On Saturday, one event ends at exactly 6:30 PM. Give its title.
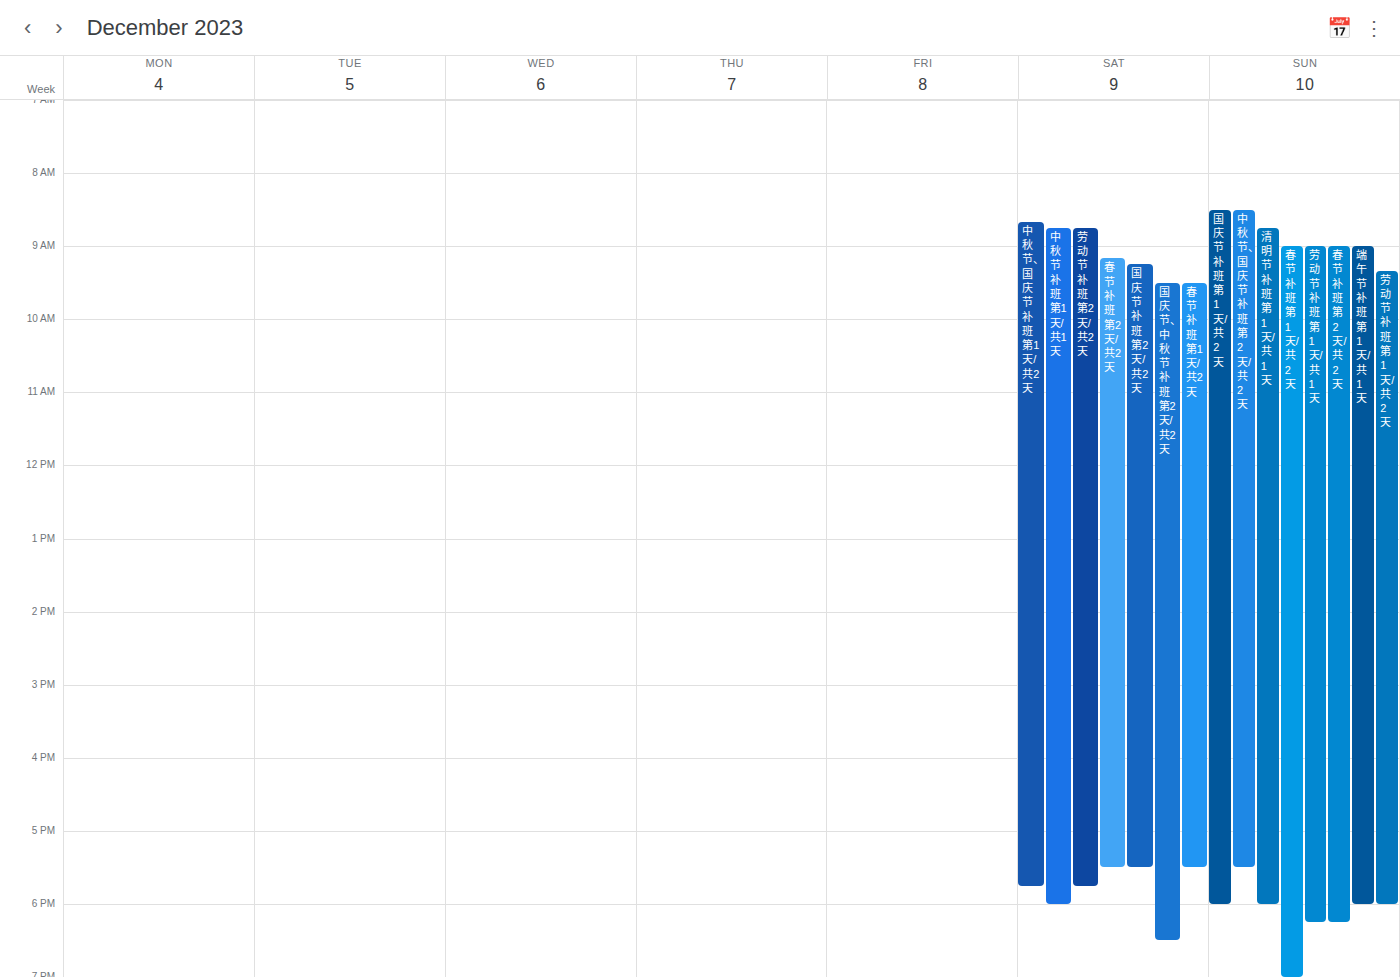
"国庆节、中秋节 补班 第2天/共2天"